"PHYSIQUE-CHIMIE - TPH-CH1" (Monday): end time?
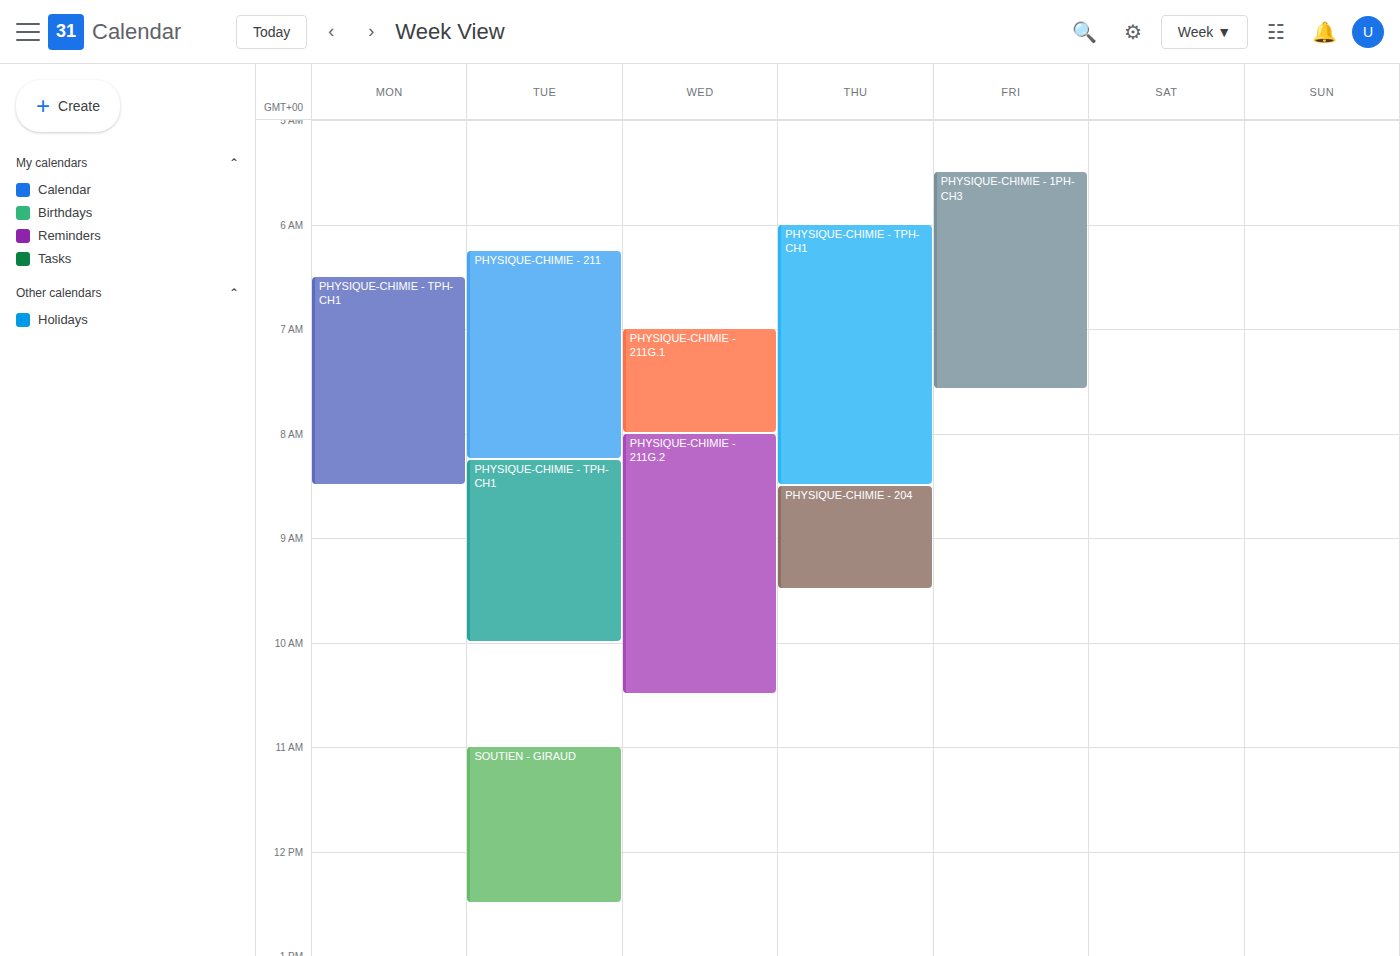
8:30 AM